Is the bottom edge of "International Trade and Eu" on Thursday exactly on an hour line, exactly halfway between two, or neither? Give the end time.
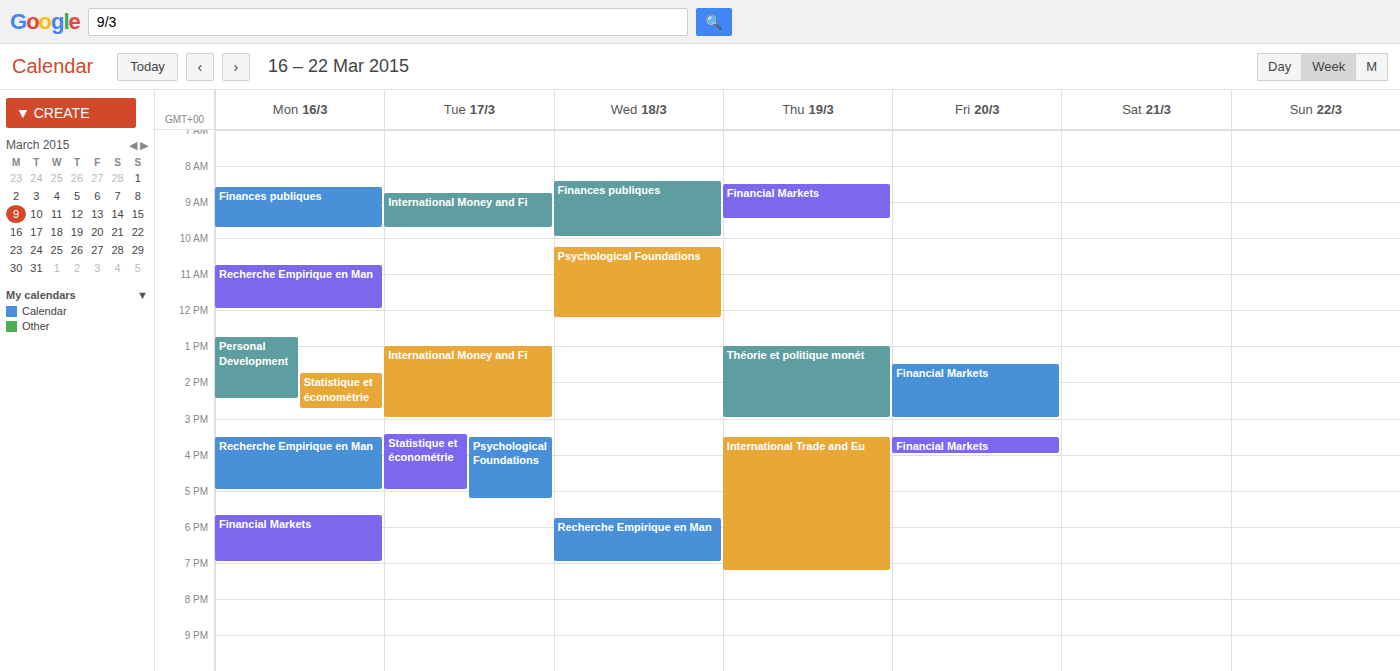
7:15 PM -- neither: a quarter of the way from the 7 PM line to the 8 PM line.